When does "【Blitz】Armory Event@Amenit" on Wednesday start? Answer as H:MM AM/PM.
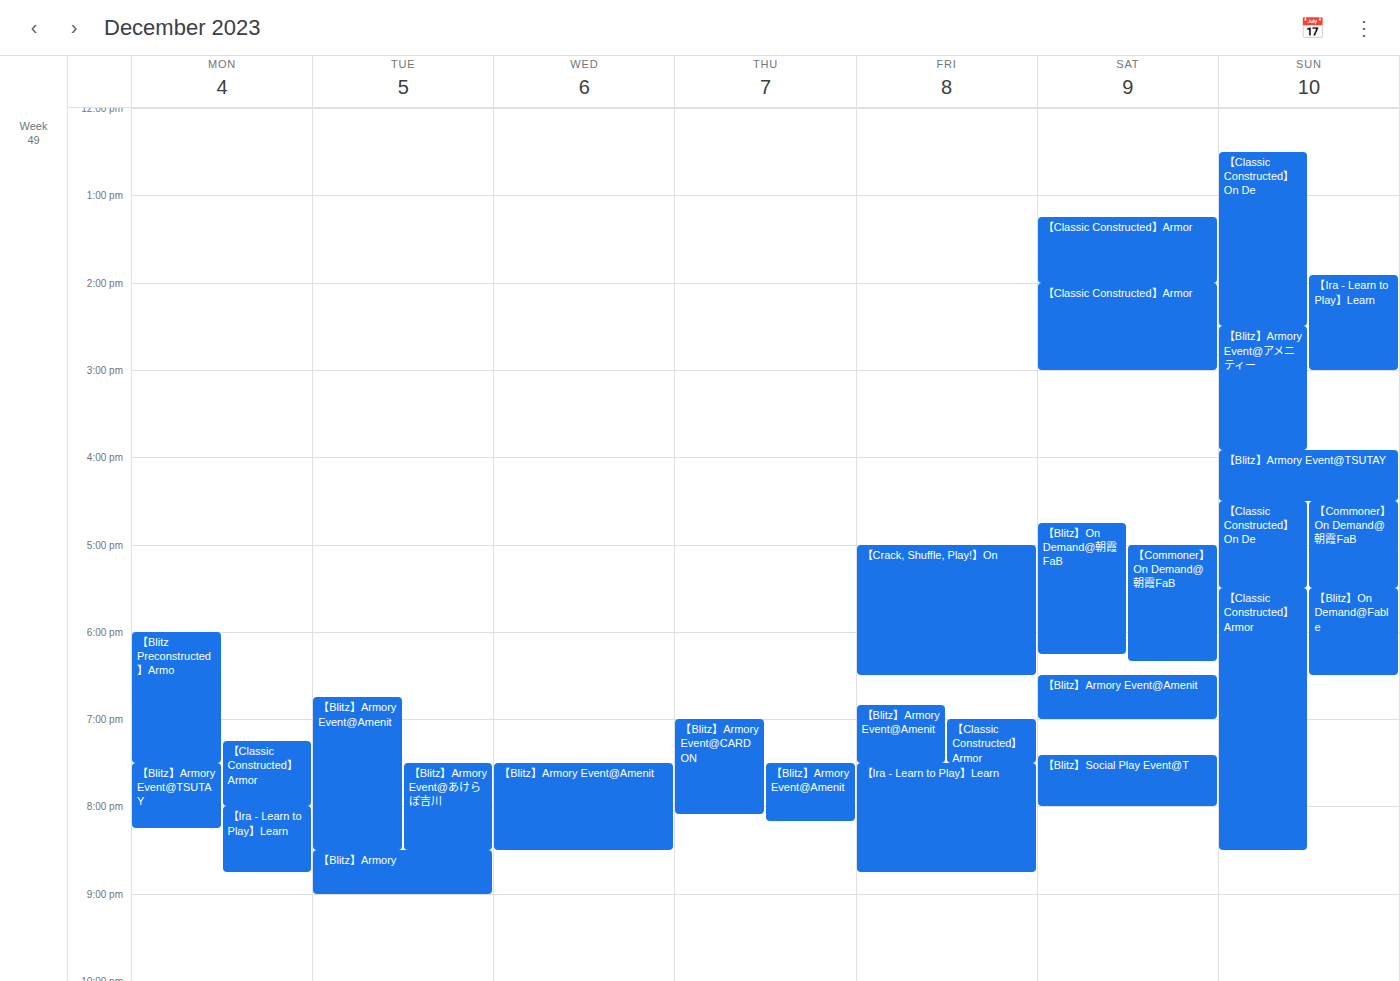
7:30 PM